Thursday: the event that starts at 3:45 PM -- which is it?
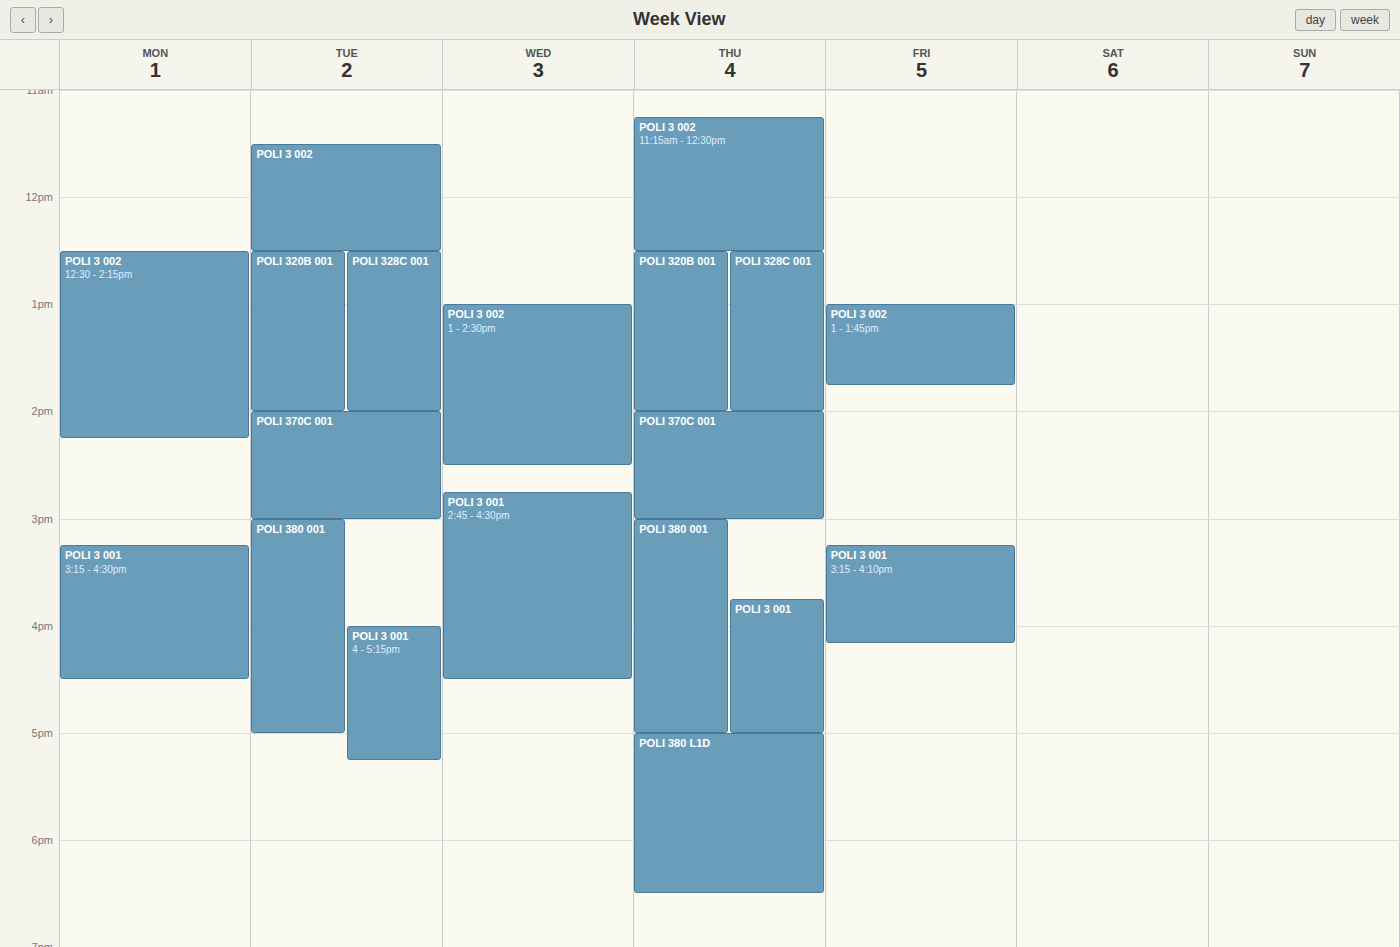
"POLI 3 001"